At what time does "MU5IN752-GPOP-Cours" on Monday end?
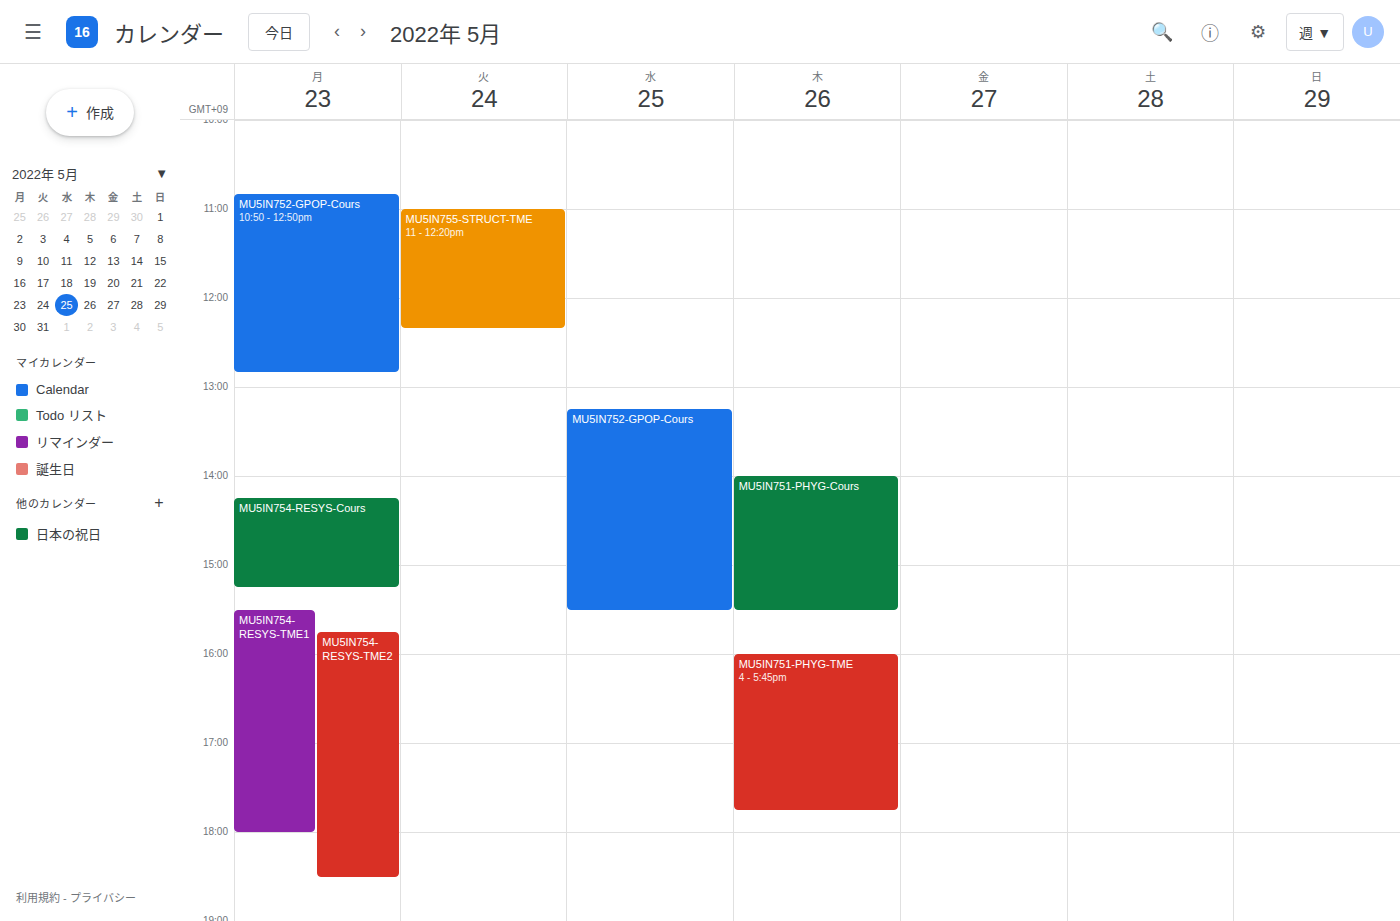
12:50 PM